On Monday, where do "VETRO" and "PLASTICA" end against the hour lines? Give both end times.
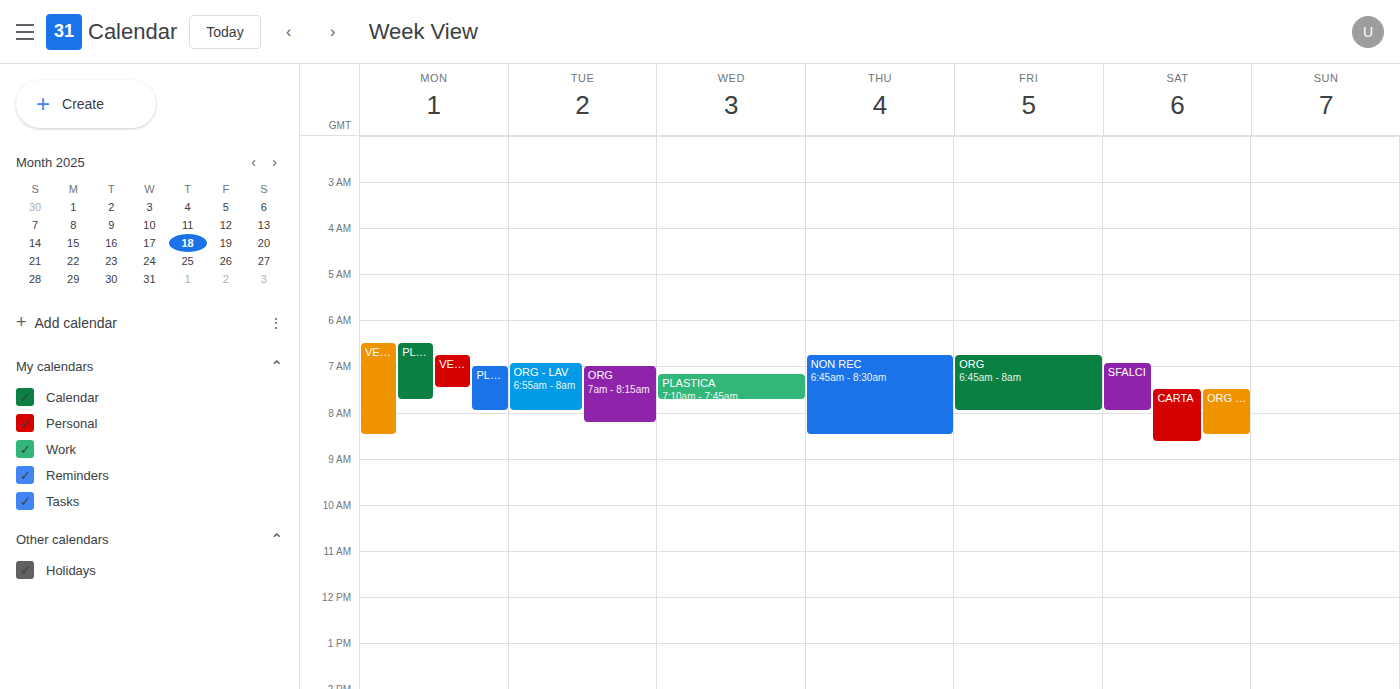
"VETRO": 7:30 AM, halfway between the 7 AM and 8 AM lines. "PLASTICA": 8:00 AM, exactly on the 8 AM line.